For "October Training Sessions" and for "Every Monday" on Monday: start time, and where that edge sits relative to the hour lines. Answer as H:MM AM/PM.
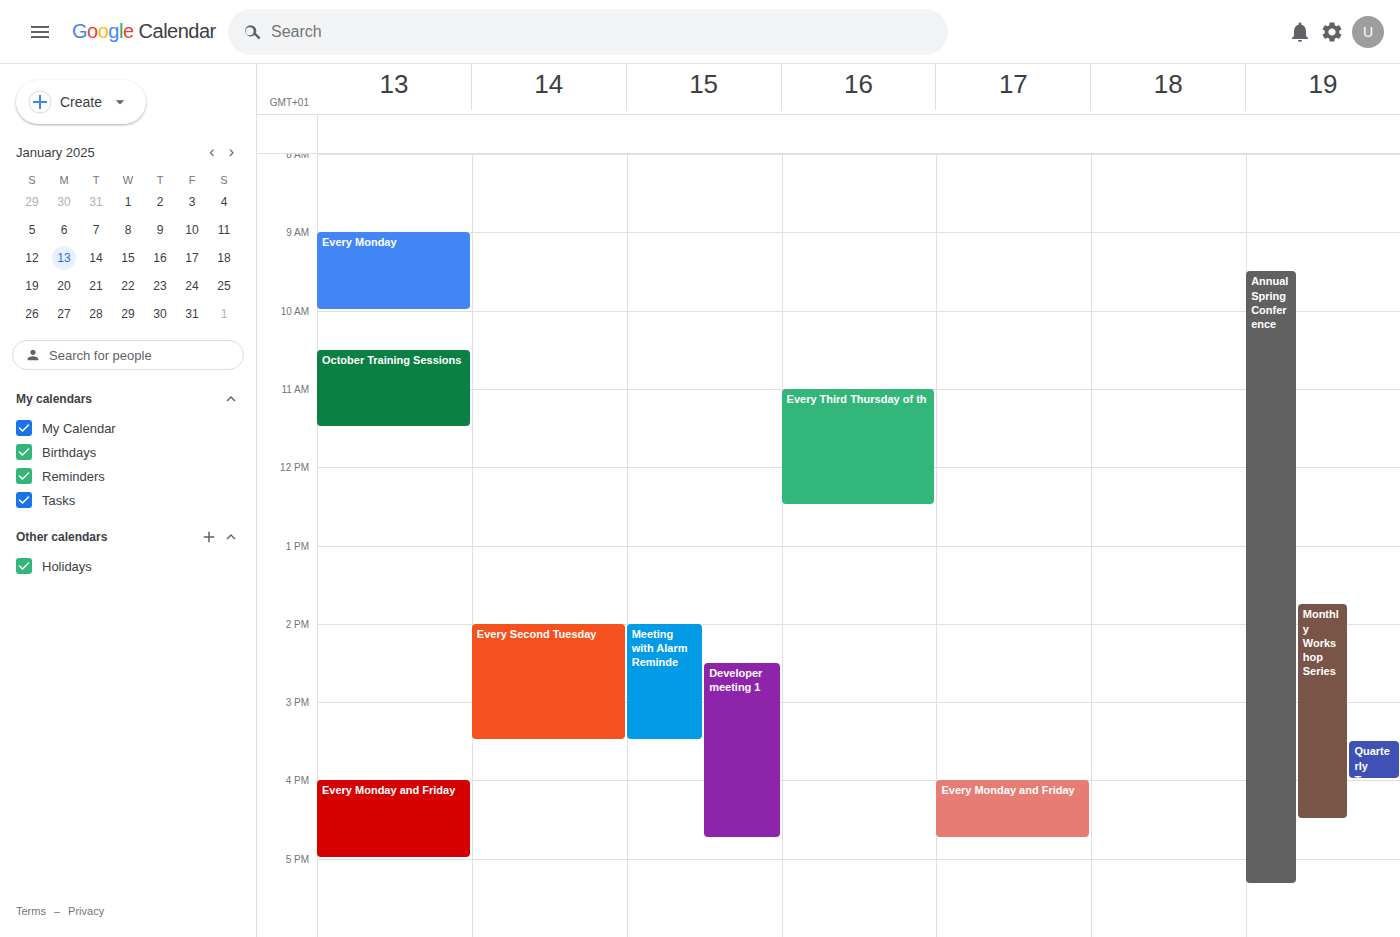
"October Training Sessions": 10:30 AM, halfway between the 10 AM and 11 AM lines. "Every Monday": 9:00 AM, exactly on the 9 AM line.